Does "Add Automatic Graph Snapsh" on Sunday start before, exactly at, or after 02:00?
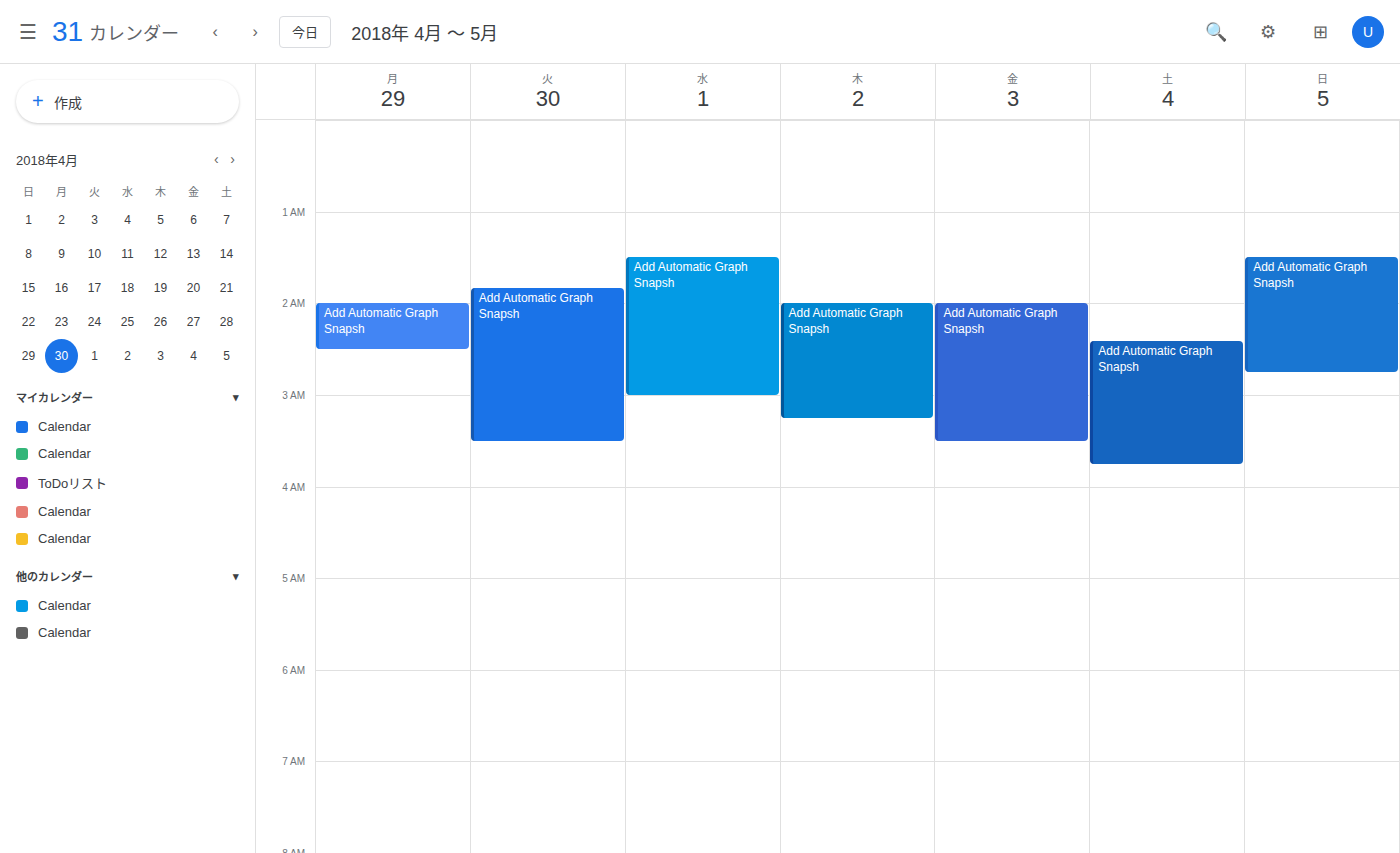
01:30 -- before 02:00, 30 minutes above the 02:00 line.